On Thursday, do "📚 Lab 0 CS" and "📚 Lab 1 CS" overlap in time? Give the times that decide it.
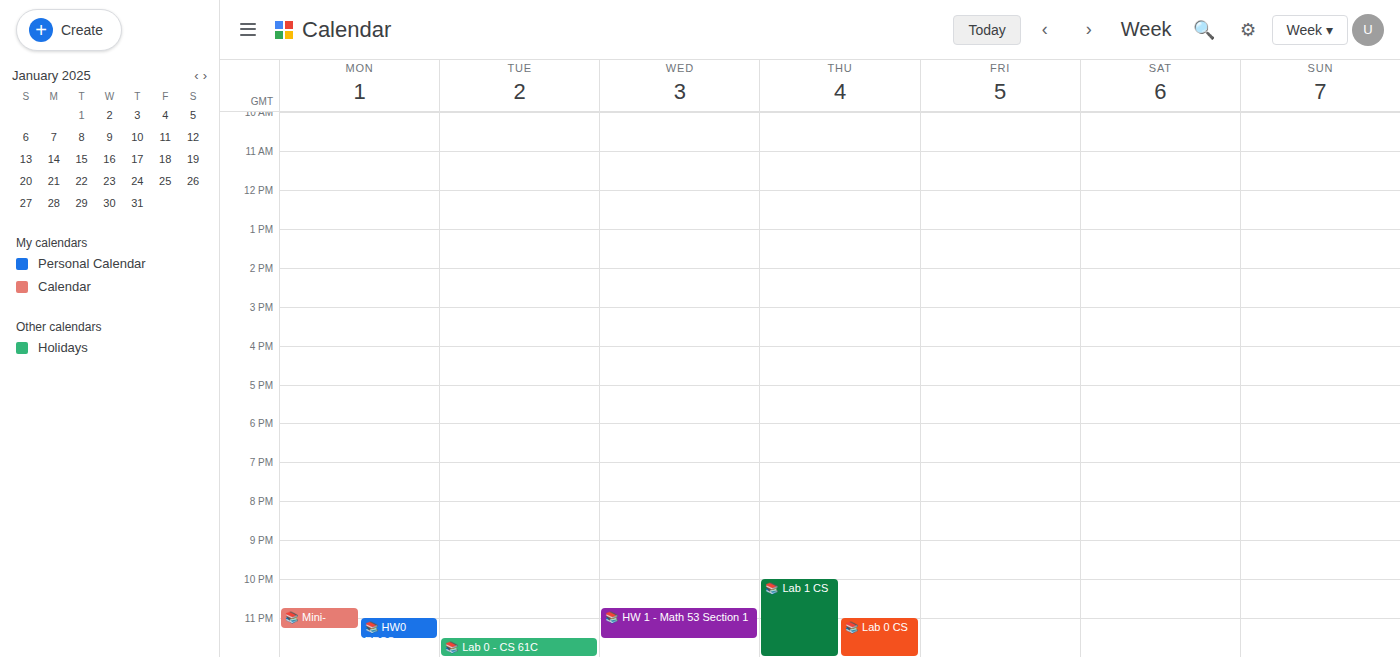
"📚 Lab 0 CS" runs 11:00 PM to 12:00 AM, inside "📚 Lab 1 CS" -- they overlap.